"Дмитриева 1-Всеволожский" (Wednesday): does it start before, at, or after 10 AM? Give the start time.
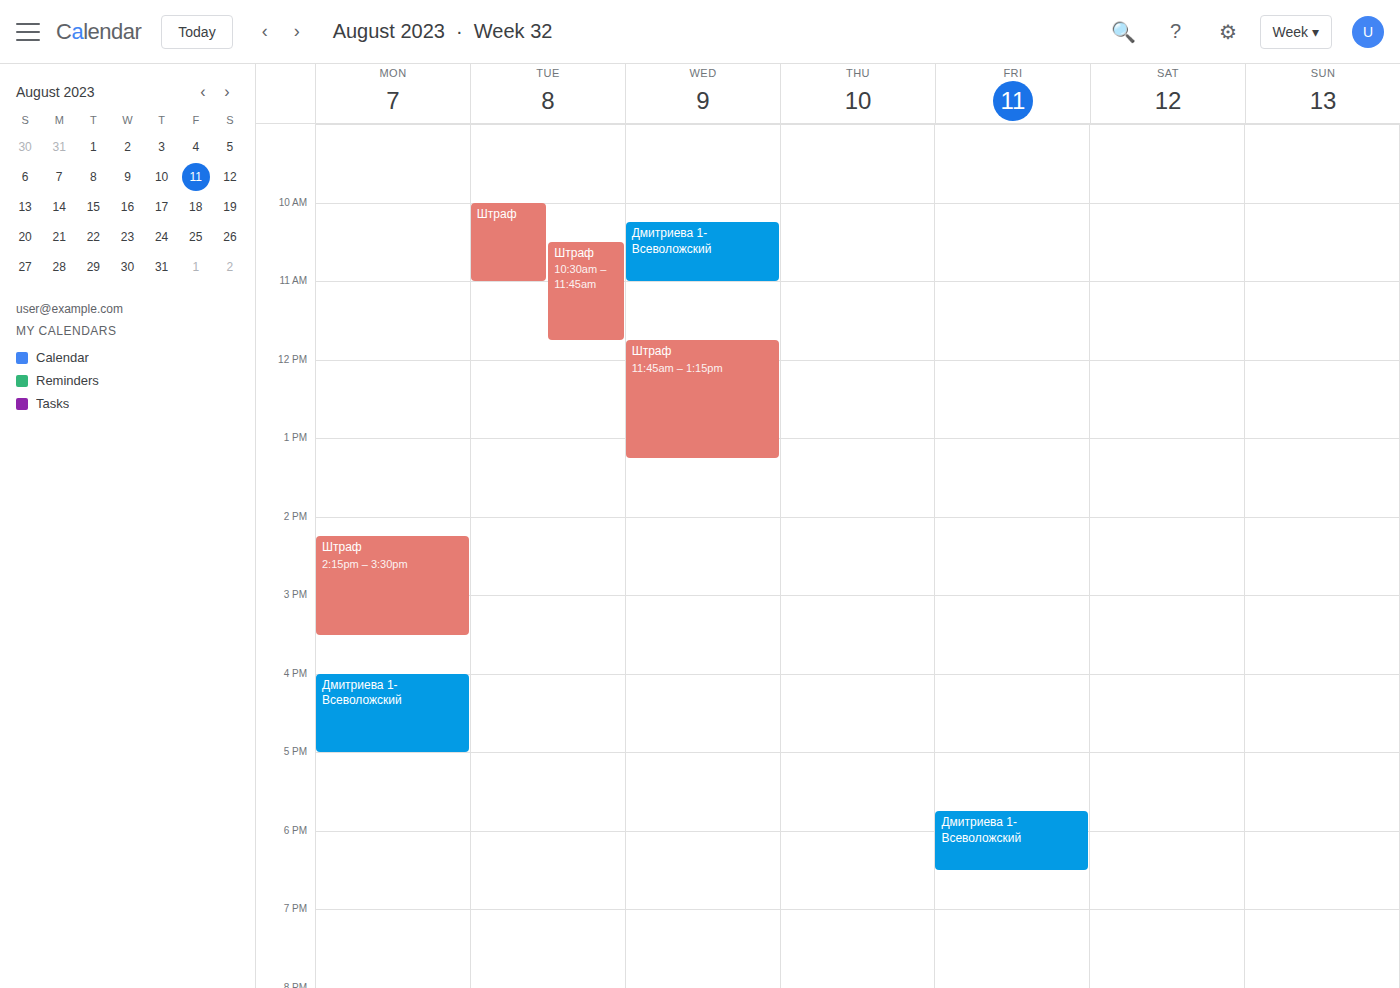
10:15 AM -- after 10 AM, 15 minutes below the 10 AM line.